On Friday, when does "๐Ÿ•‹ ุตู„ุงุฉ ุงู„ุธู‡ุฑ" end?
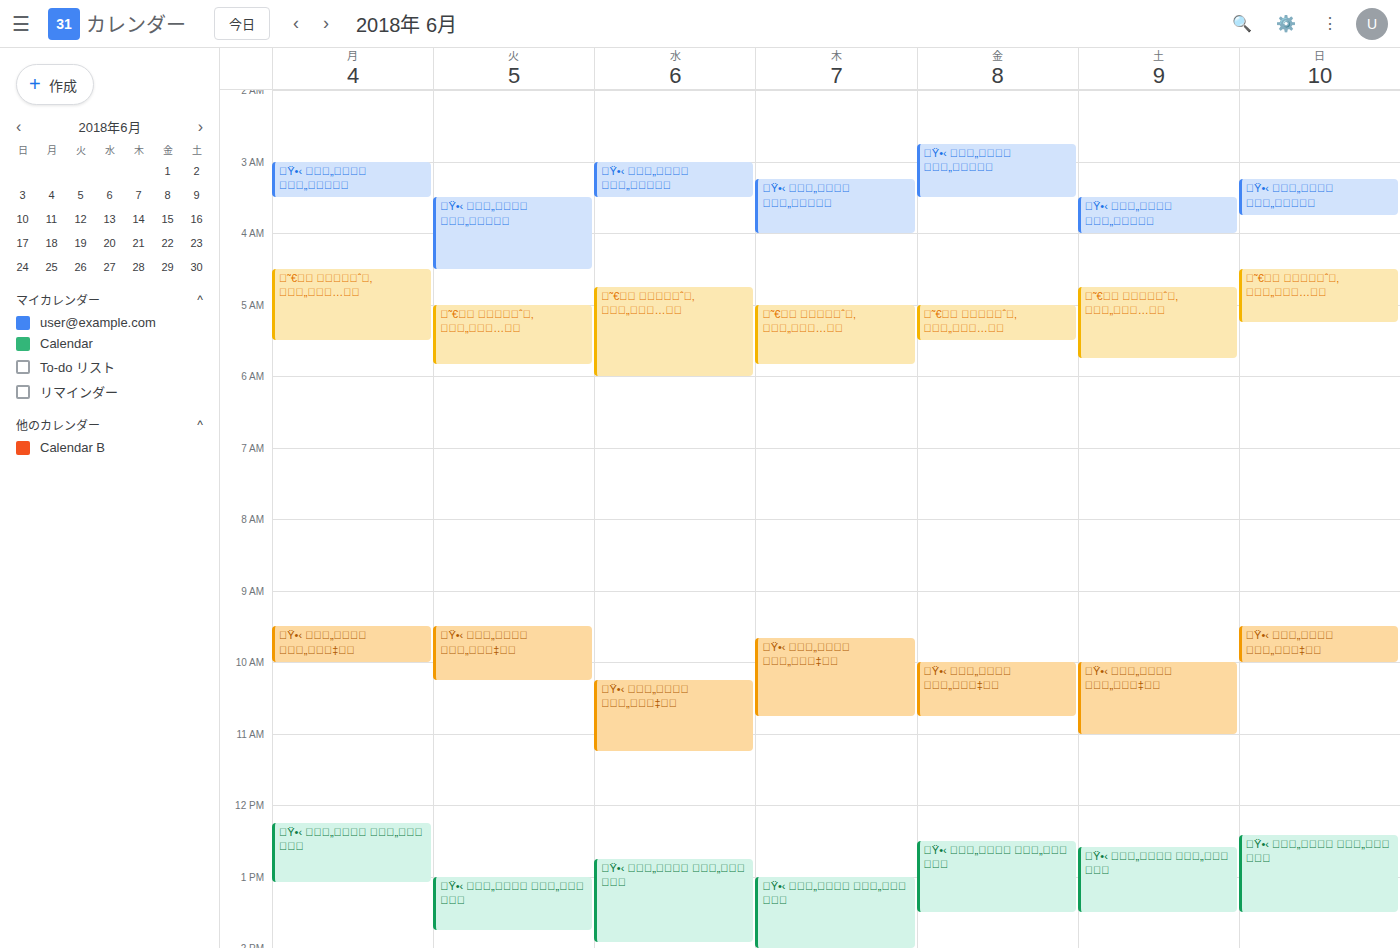
10:45 AM